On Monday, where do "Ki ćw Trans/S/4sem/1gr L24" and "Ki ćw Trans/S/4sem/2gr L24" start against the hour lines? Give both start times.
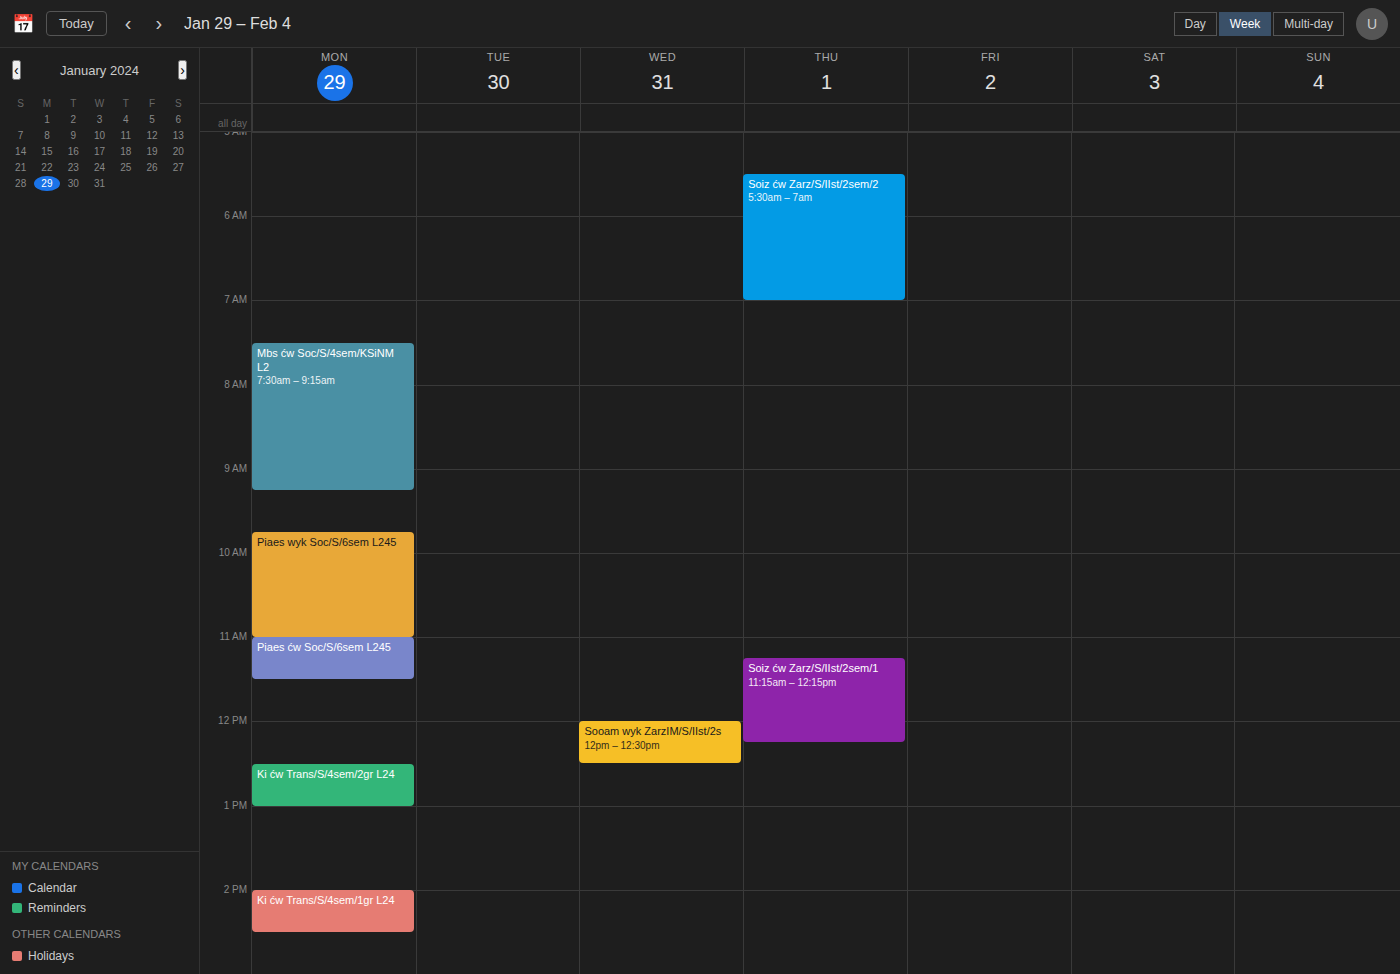
"Ki ćw Trans/S/4sem/1gr L24": 2:00 PM, exactly on the 2 PM line. "Ki ćw Trans/S/4sem/2gr L24": 12:30 PM, halfway between the 12 PM and 1 PM lines.